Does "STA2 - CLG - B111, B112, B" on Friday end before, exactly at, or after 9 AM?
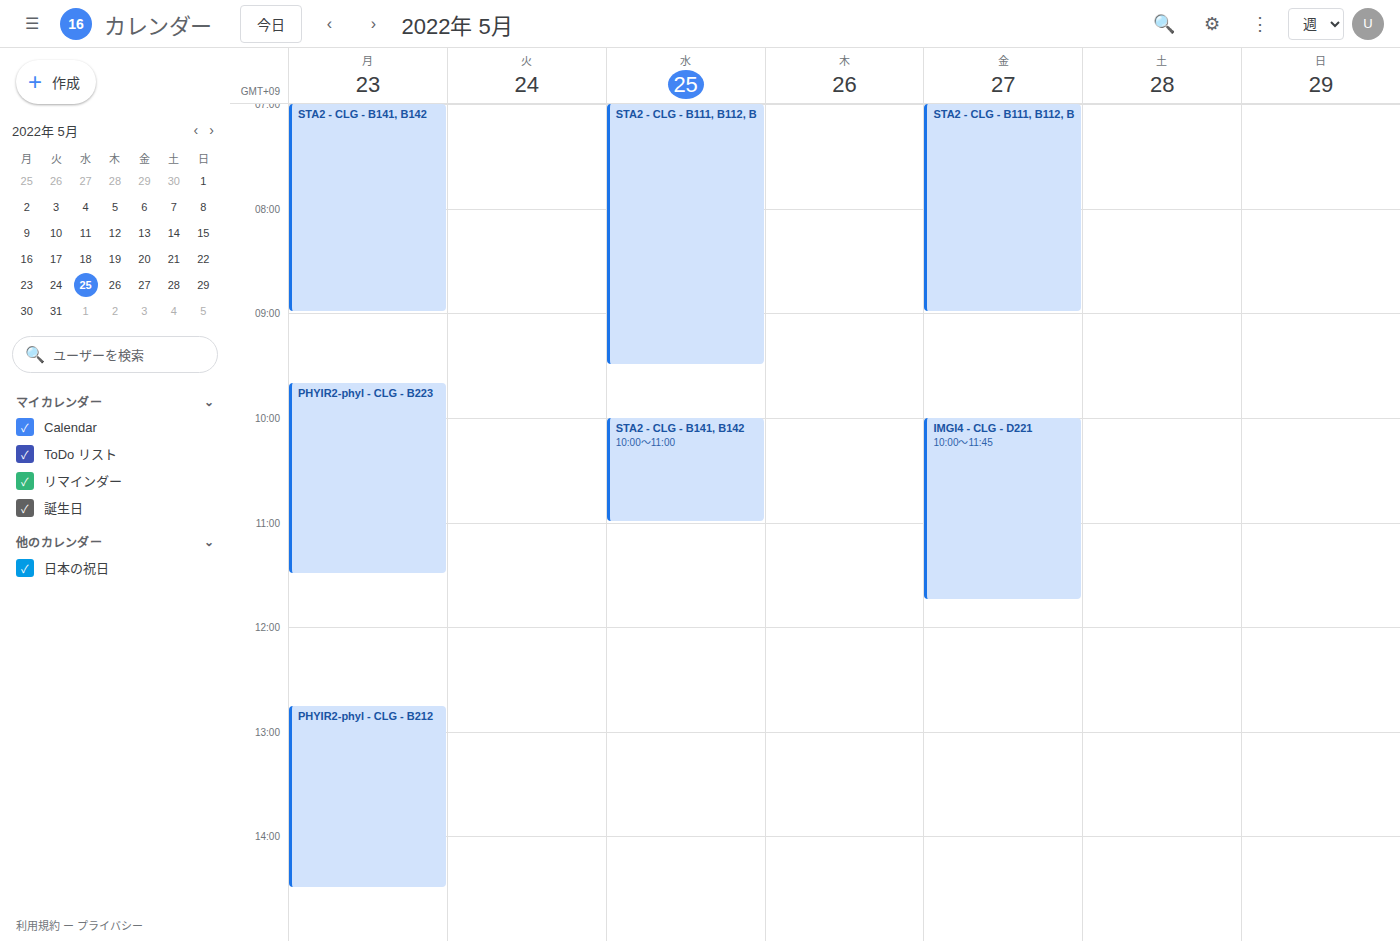
9:00 AM -- exactly at 9 AM, on the 9 AM line.